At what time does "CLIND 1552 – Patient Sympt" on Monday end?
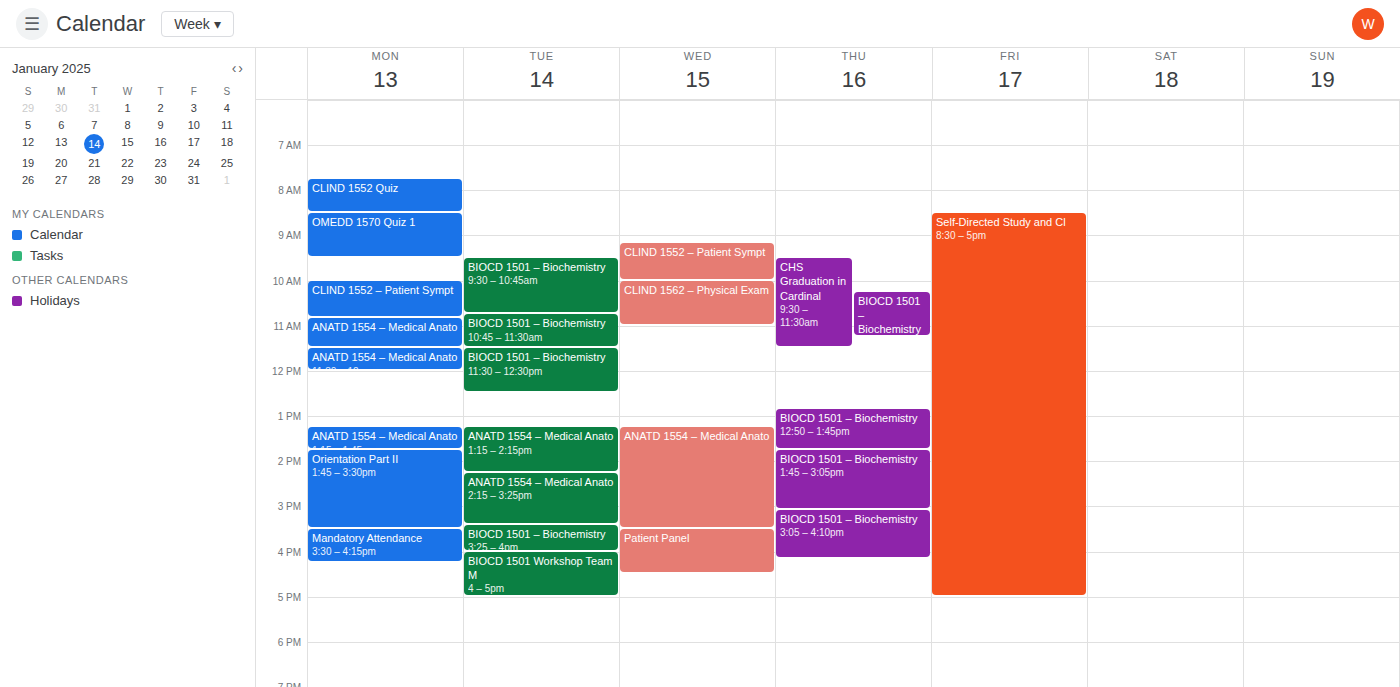
10:50 AM